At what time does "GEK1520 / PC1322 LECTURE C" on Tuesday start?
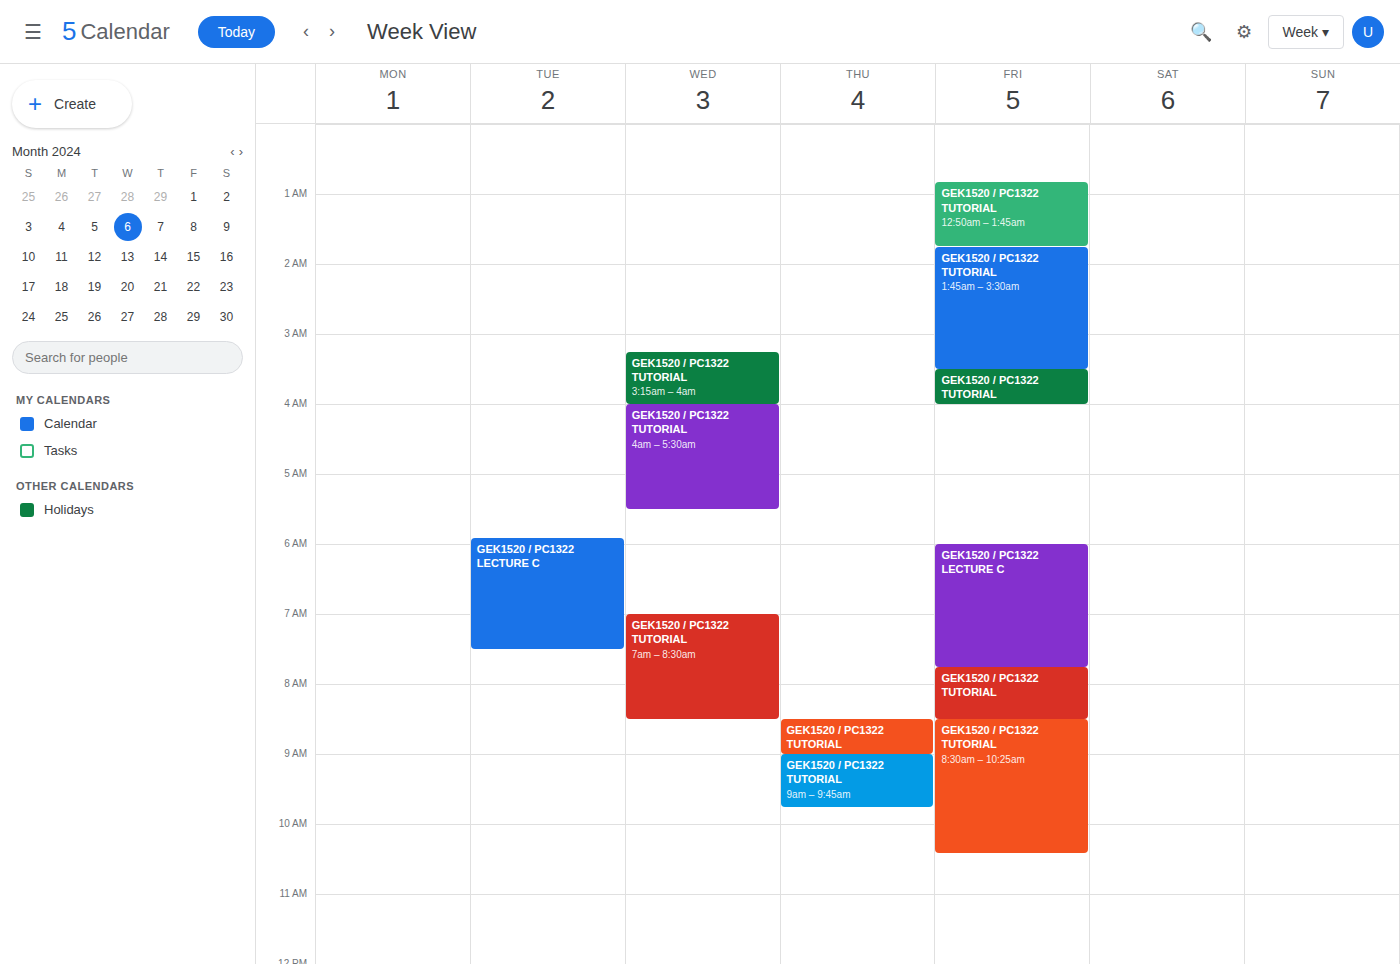
5:55 AM